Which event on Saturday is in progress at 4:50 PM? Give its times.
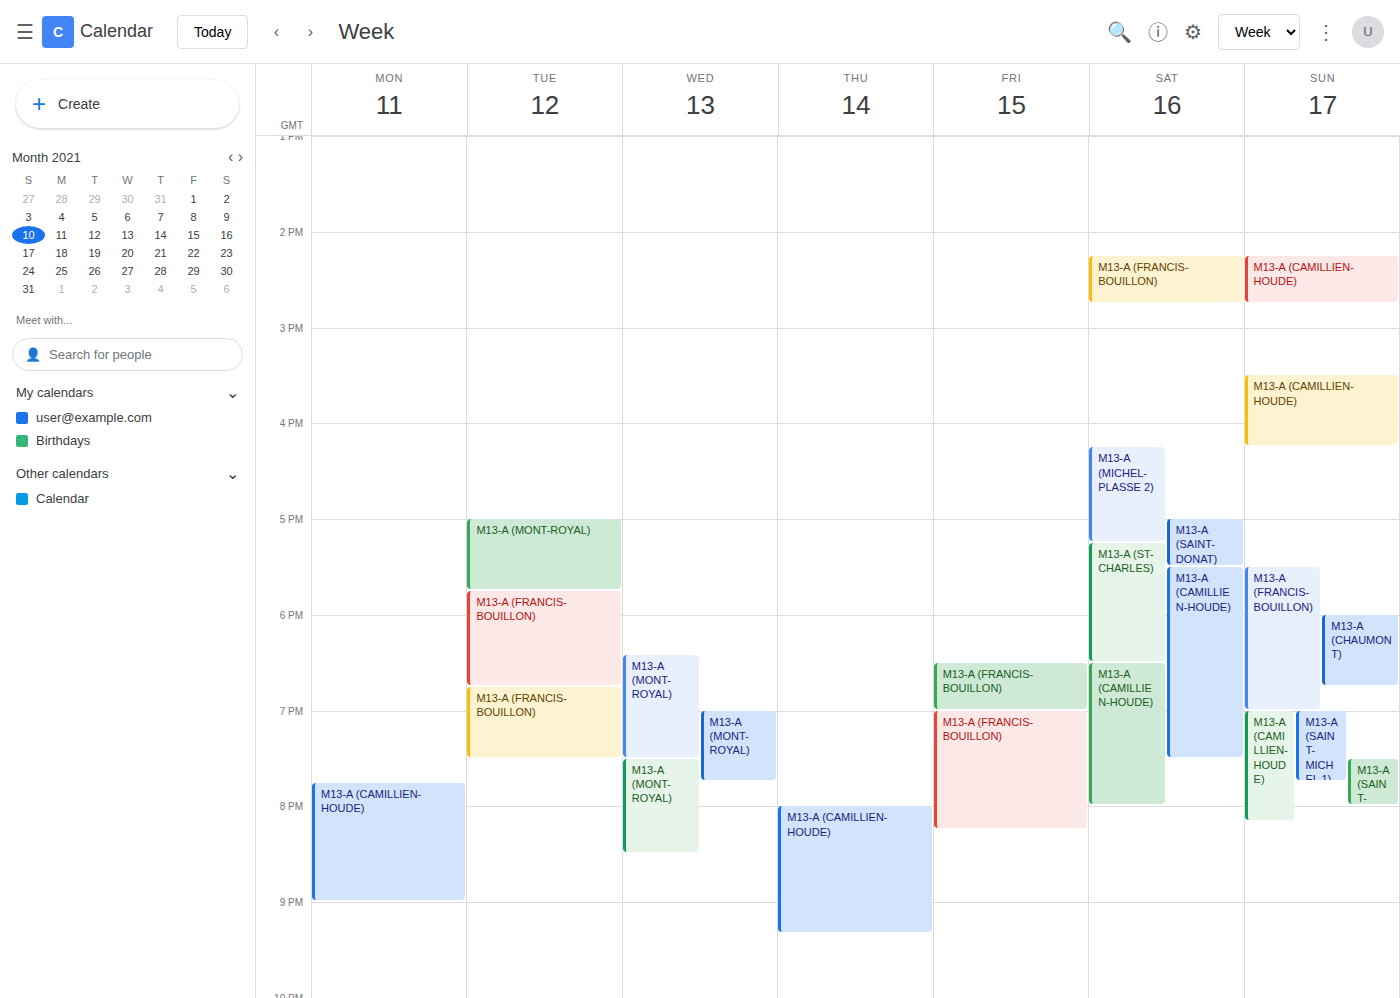
"M13-A (MICHEL-PLASSE 2)", 4:15 PM to 5:15 PM